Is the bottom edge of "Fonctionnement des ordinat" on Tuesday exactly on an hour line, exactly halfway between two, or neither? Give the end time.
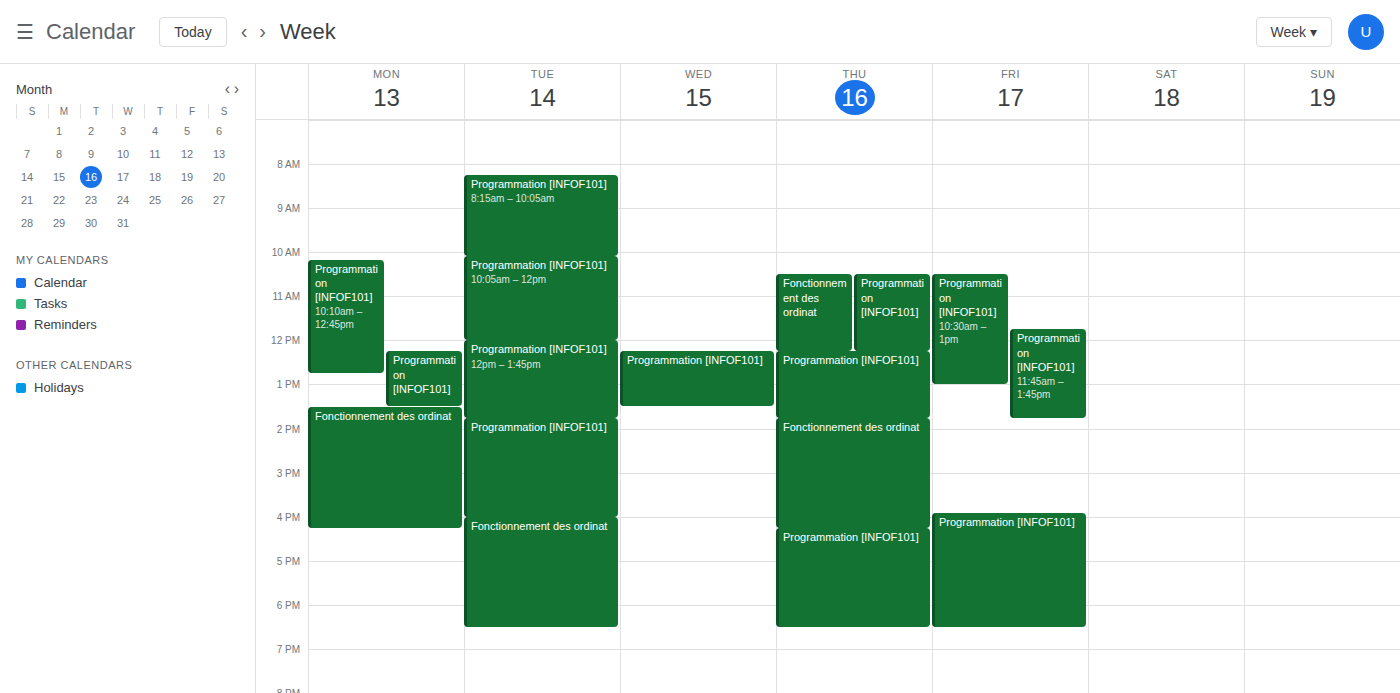
6:30 PM -- halfway between the 6 PM and 7 PM lines.